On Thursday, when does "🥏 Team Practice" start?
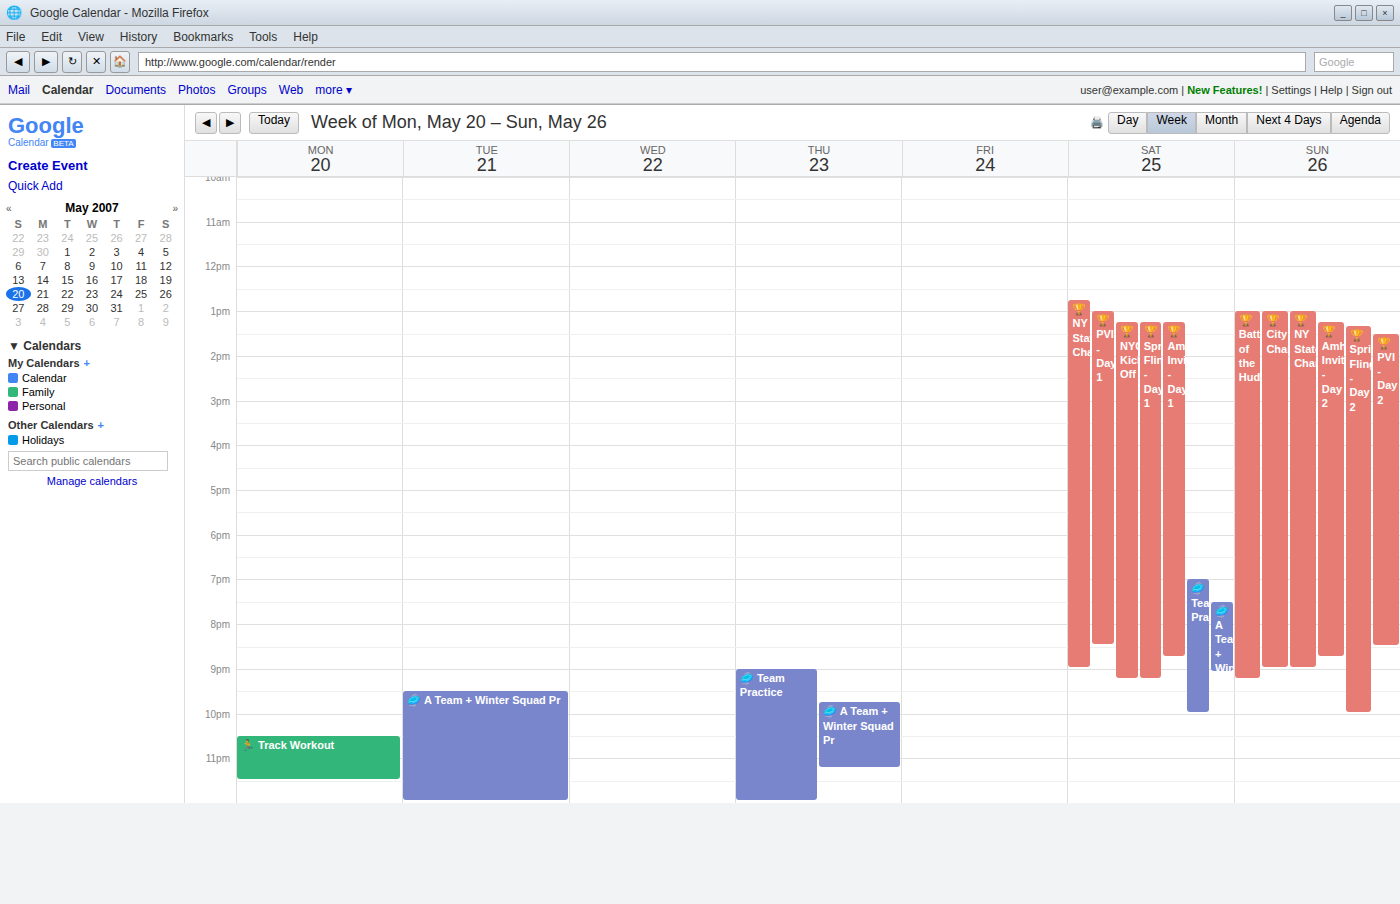
9:00 PM